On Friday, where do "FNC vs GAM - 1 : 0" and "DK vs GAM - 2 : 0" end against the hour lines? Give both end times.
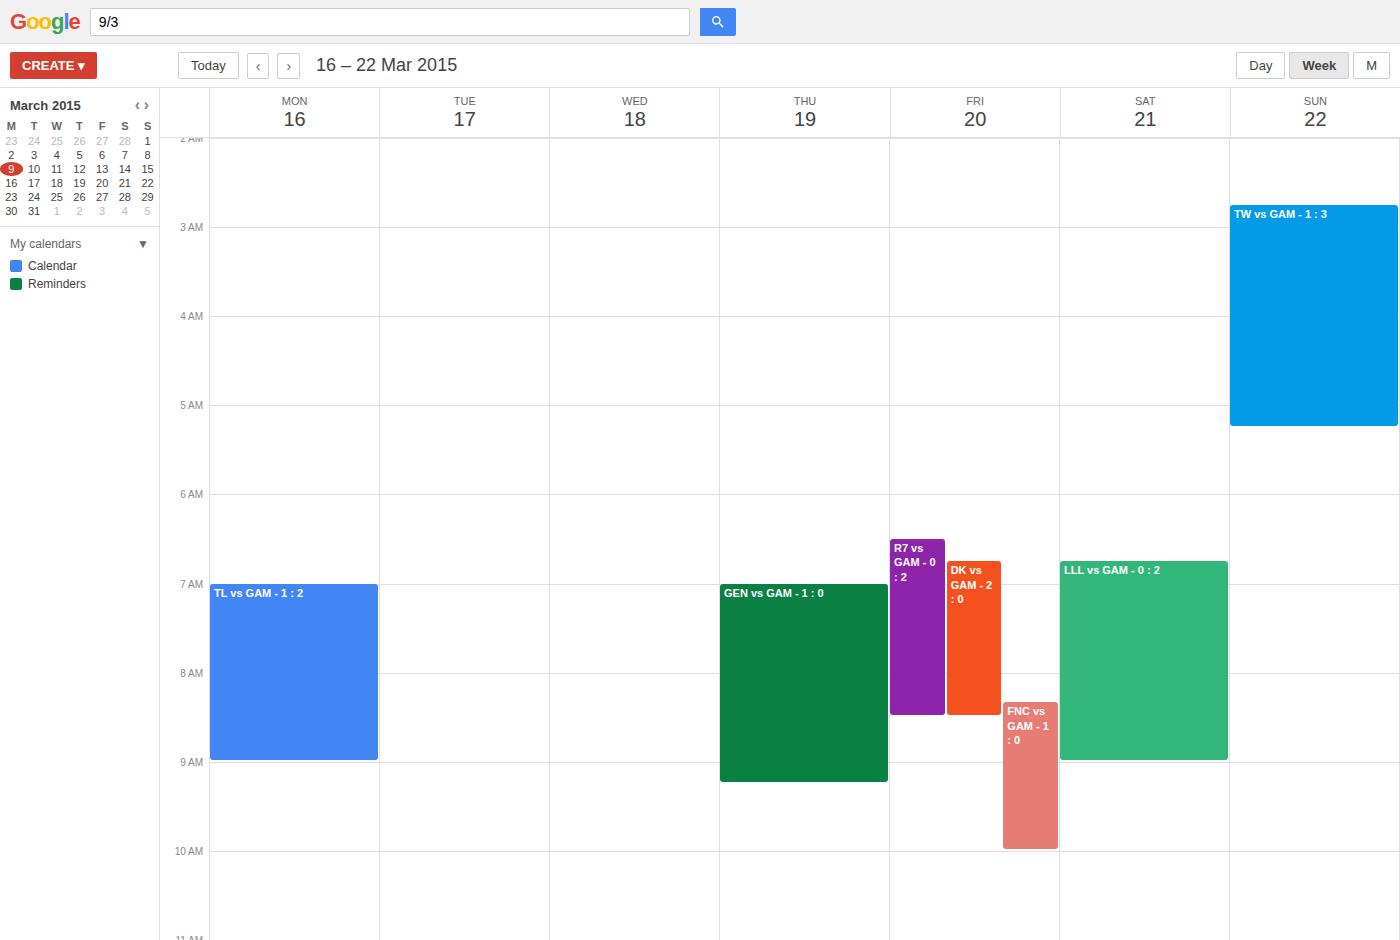
"FNC vs GAM - 1 : 0": 10:00, exactly on the 10:00 line. "DK vs GAM - 2 : 0": 08:30, halfway between the 08:00 and 09:00 lines.